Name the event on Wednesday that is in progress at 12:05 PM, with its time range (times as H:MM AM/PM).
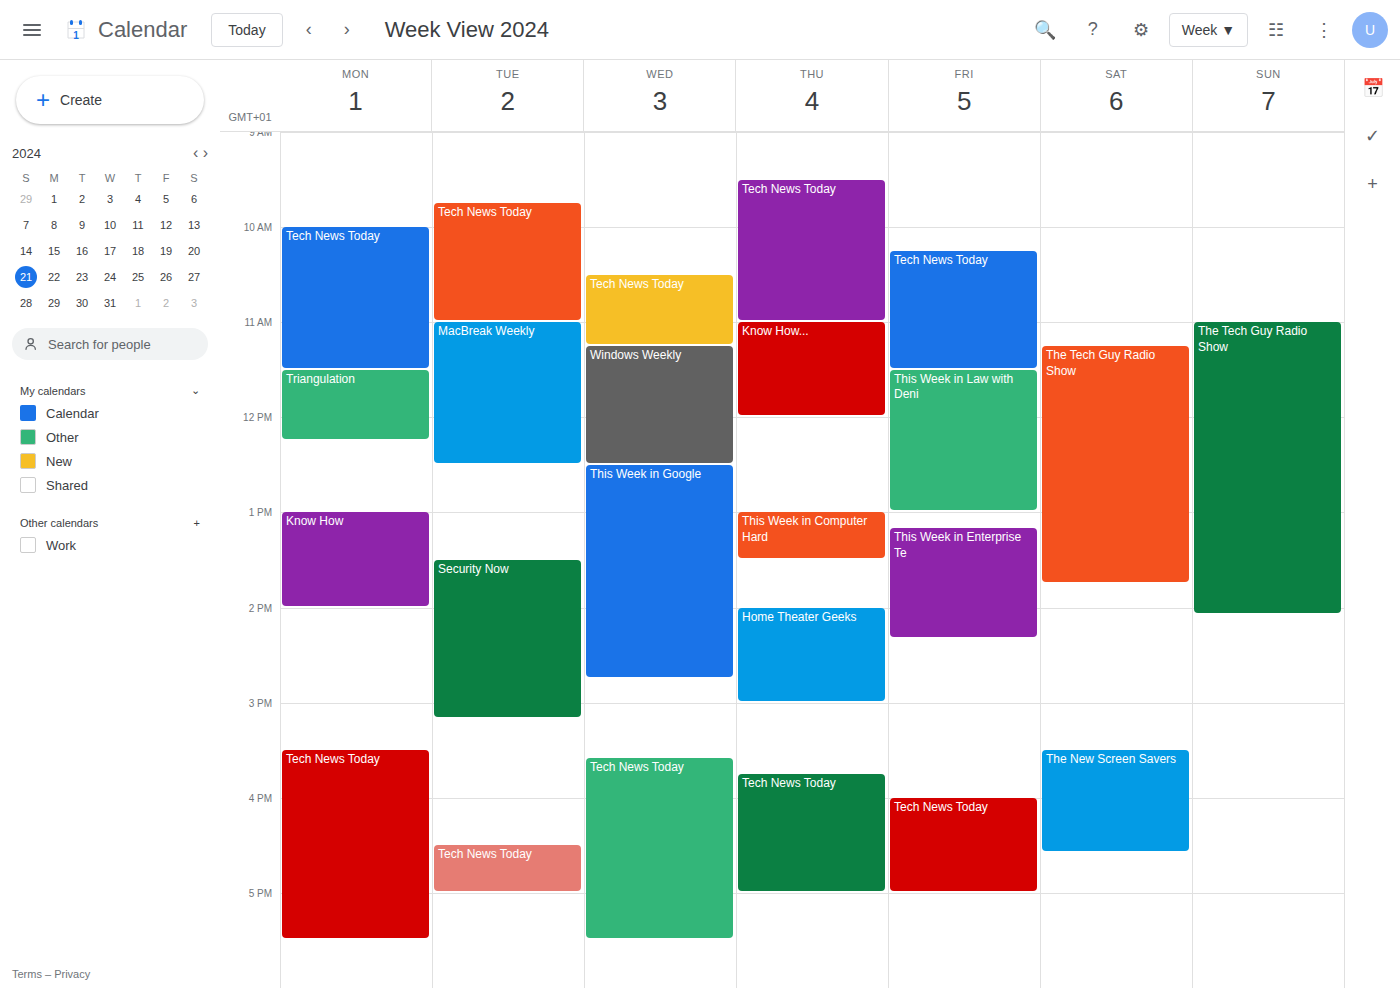
"Windows Weekly", 11:15 AM to 12:30 PM